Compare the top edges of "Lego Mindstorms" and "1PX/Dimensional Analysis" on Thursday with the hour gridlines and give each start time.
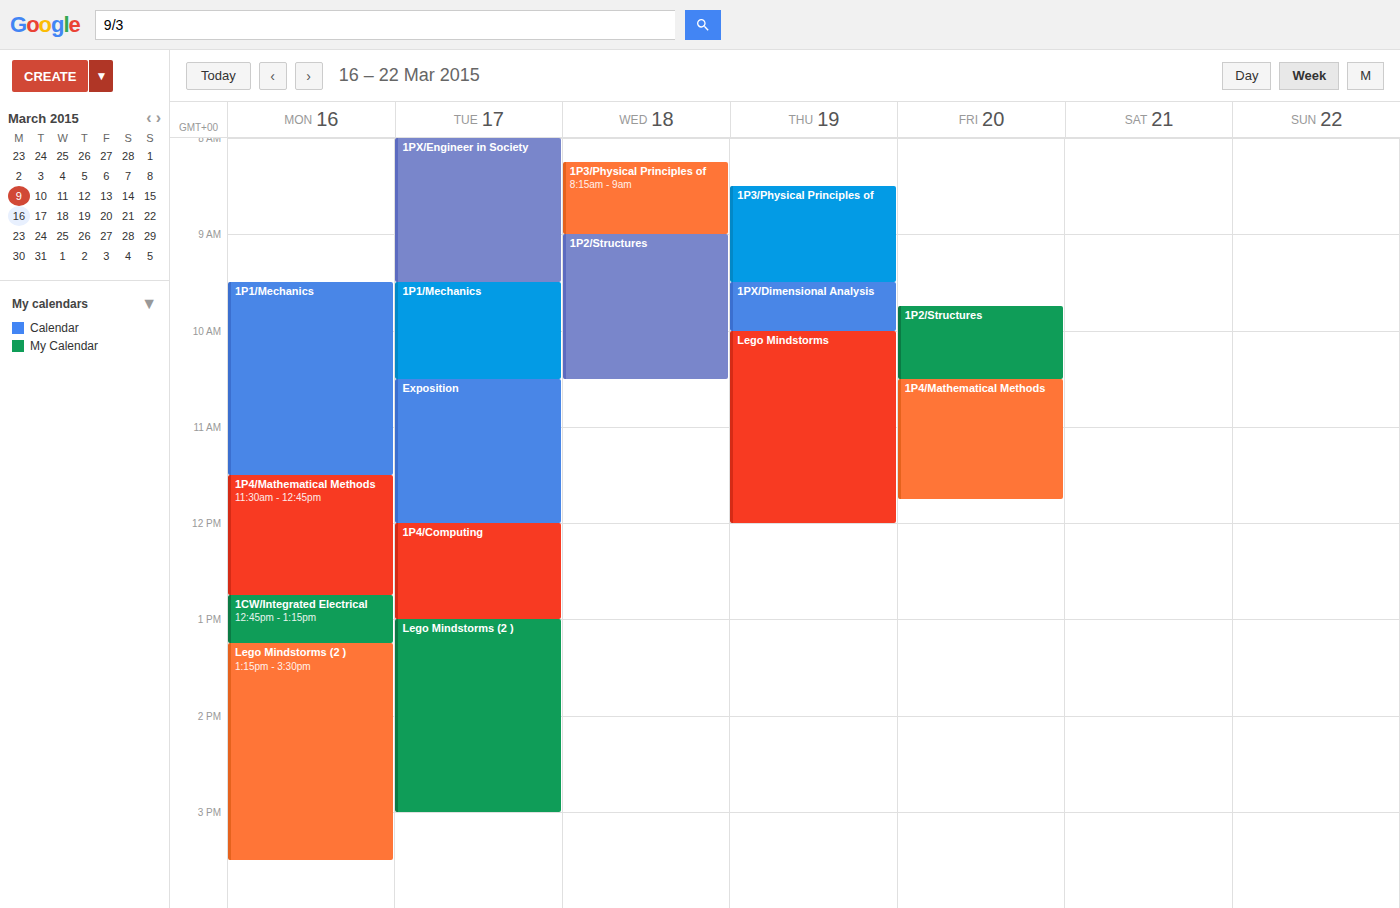
"Lego Mindstorms": 10:00 AM, exactly on the 10 AM line. "1PX/Dimensional Analysis": 9:30 AM, halfway between the 9 AM and 10 AM lines.